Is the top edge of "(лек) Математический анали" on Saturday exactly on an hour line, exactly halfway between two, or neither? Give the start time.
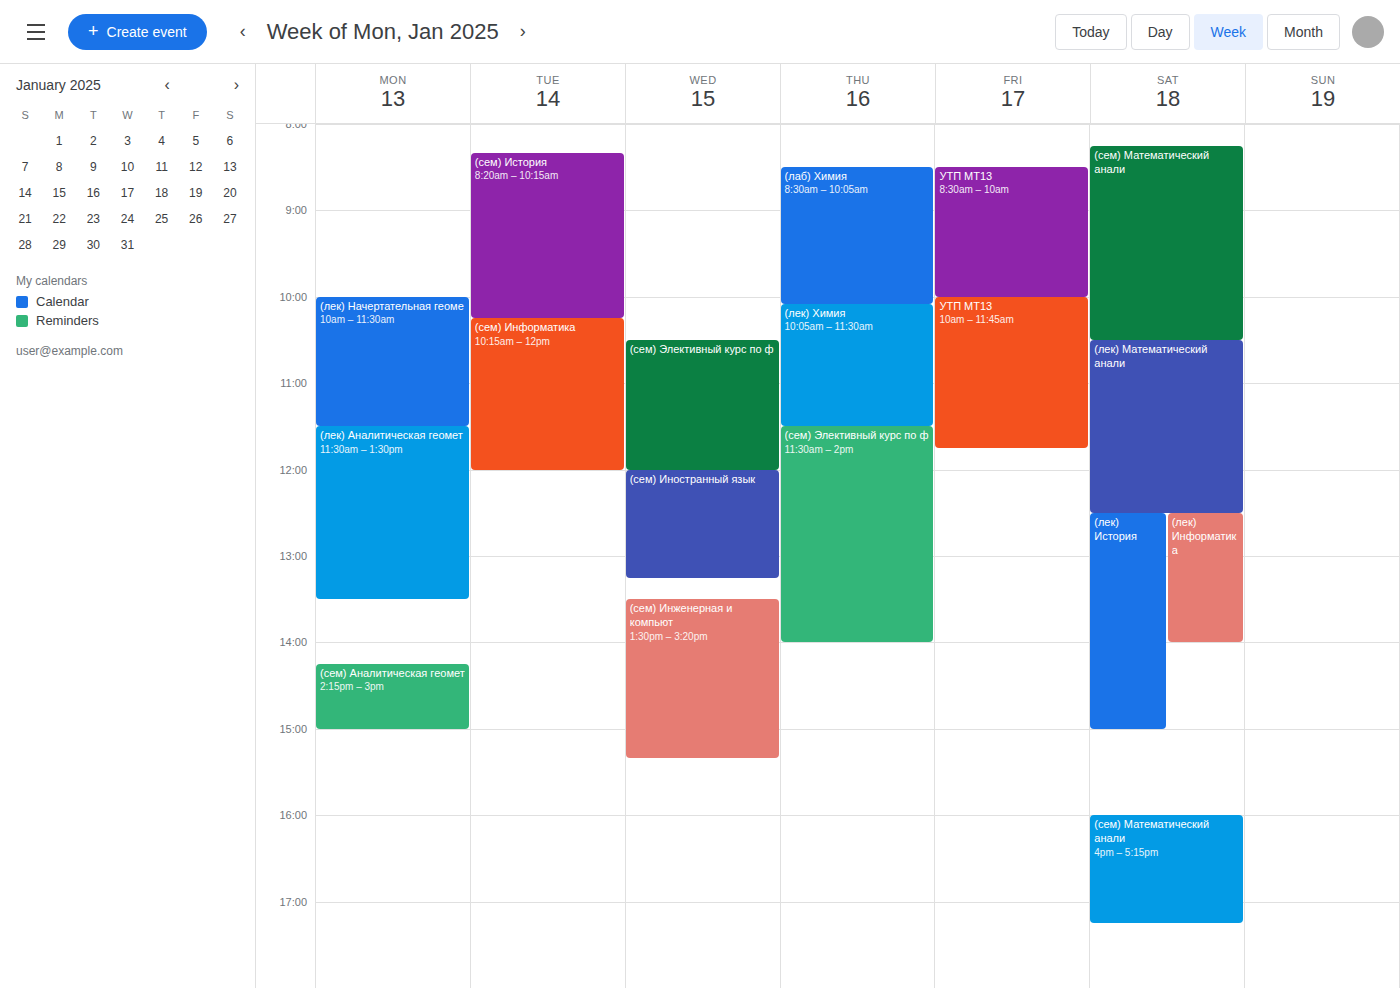
10:30 AM -- halfway between the 10 AM and 11 AM lines.